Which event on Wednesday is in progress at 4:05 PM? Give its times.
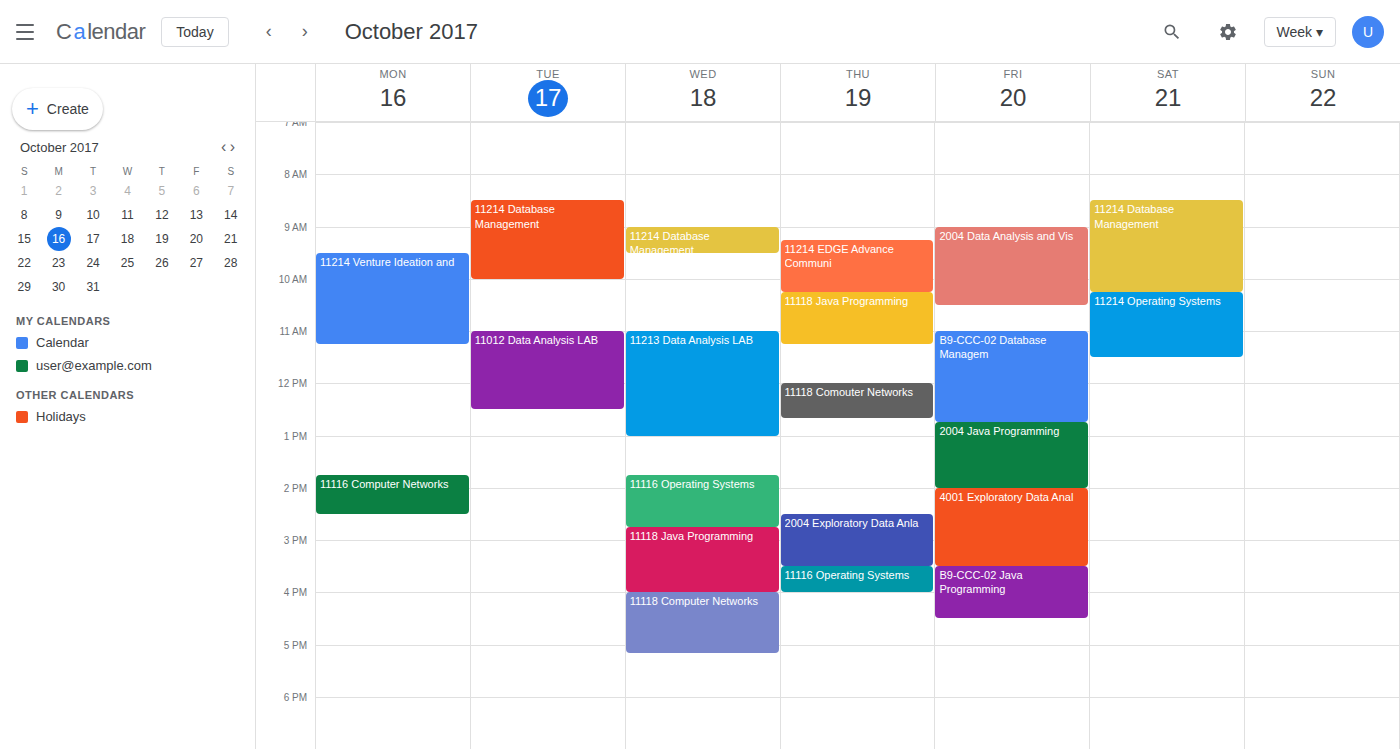
"11118 Computer Networks", 4:00 PM to 5:10 PM